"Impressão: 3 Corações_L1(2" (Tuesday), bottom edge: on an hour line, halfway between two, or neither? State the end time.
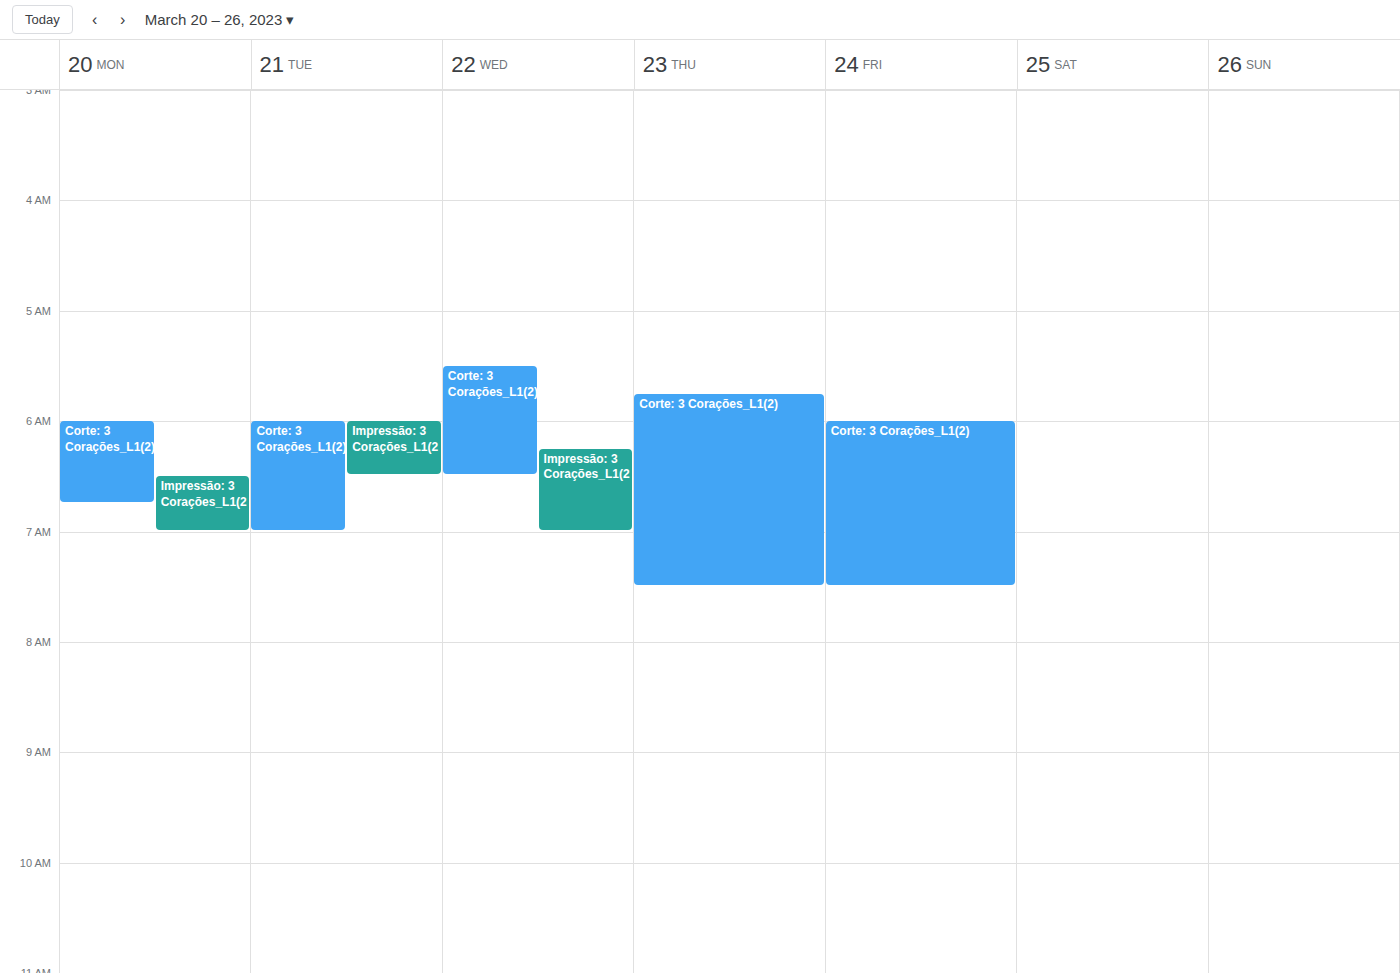
6:30 AM -- halfway between the 6 AM and 7 AM lines.